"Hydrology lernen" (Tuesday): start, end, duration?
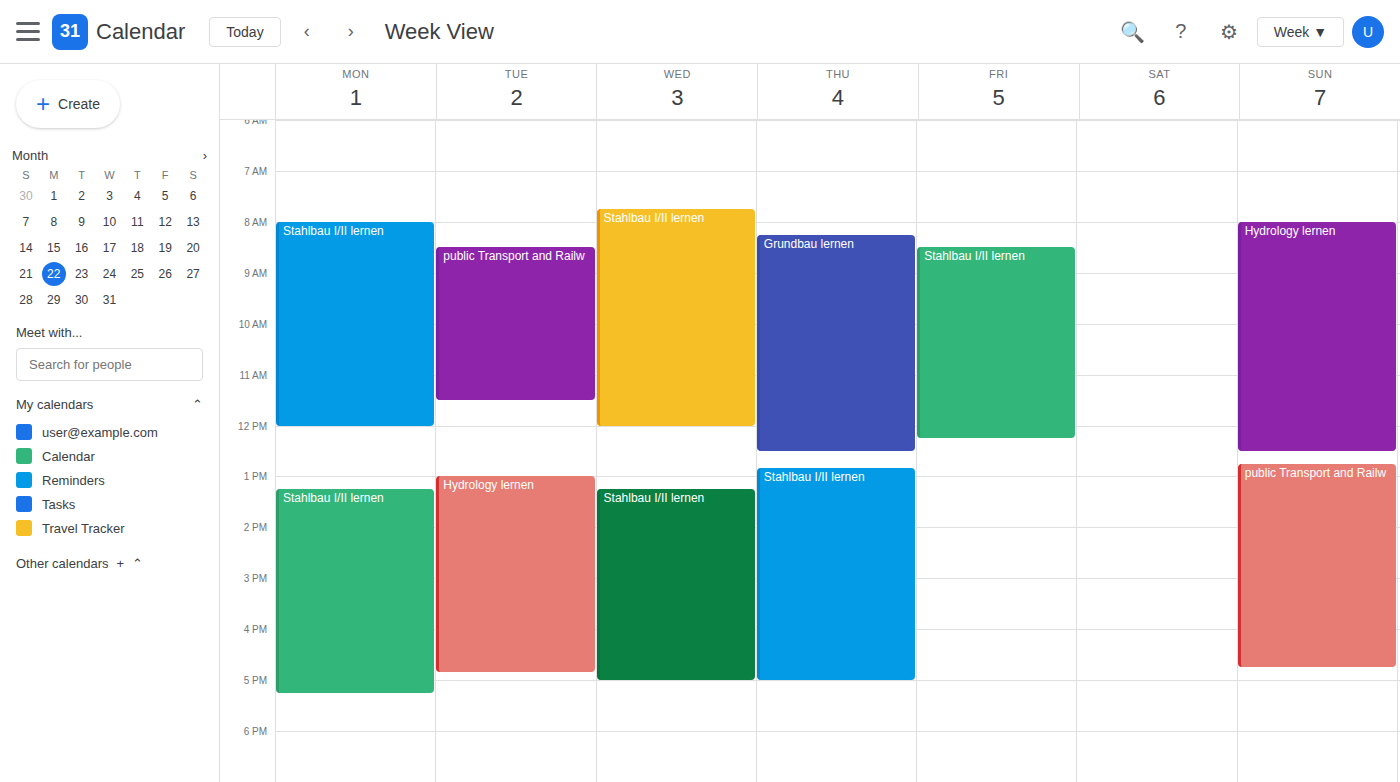
1:00 PM to 4:50 PM, 3 hours 50 minutes